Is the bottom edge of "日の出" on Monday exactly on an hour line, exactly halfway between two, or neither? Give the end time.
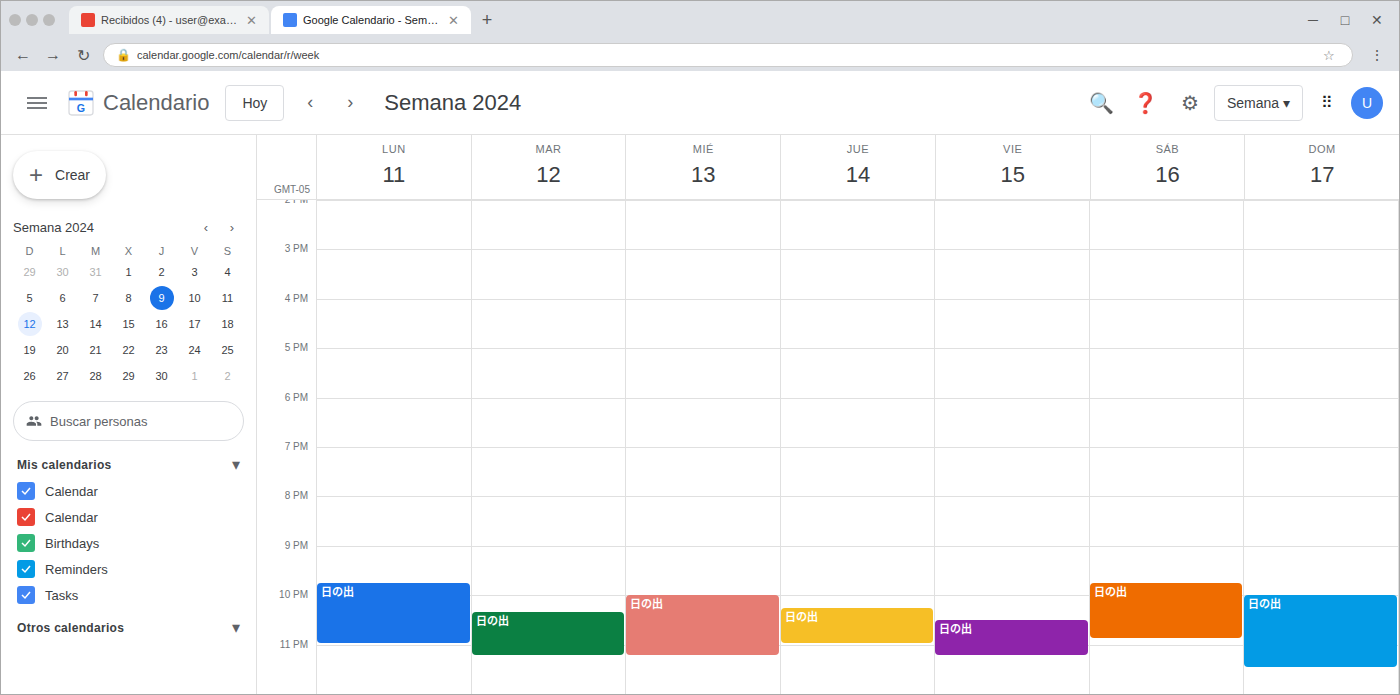
11:00 PM -- exactly on the 11 PM line.